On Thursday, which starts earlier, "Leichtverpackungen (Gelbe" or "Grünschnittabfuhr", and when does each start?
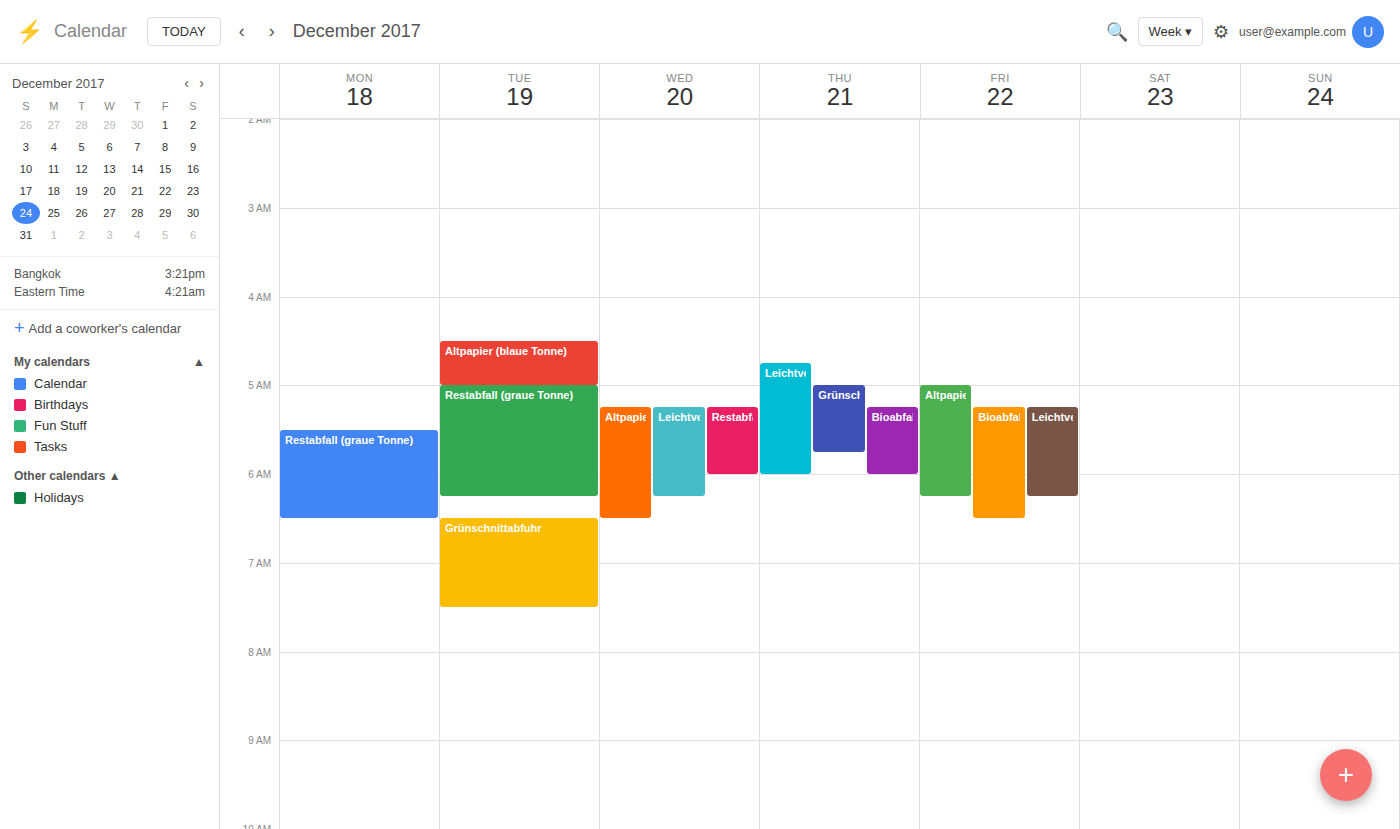
"Leichtverpackungen (Gelbe" 4:45 AM; "Grünschnittabfuhr" 5:00 AM.